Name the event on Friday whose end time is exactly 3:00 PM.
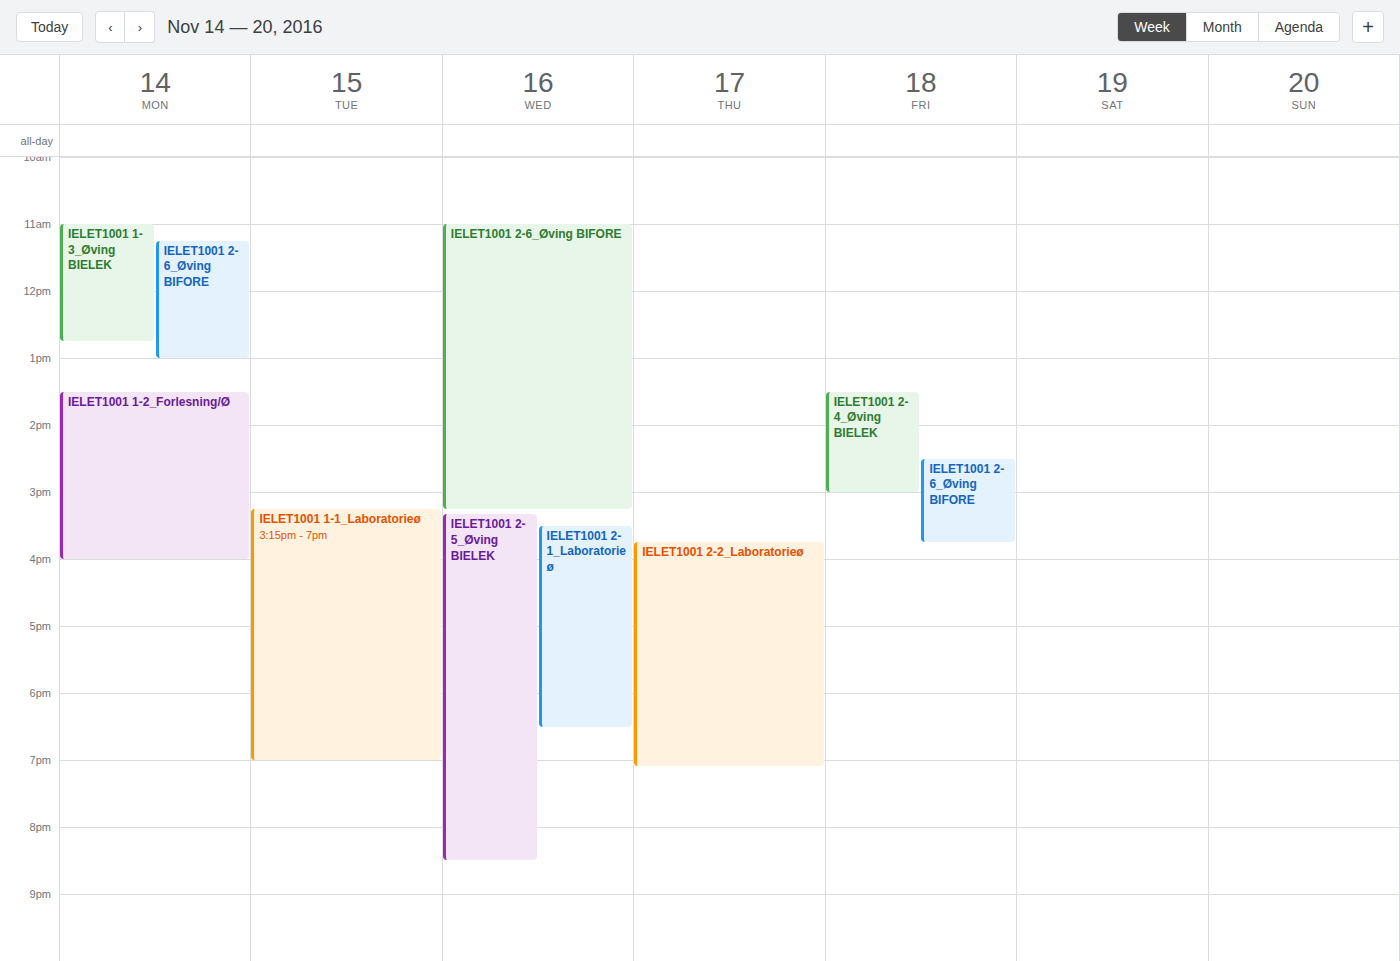
"IELET1001 2-4_Øving BIELEK"